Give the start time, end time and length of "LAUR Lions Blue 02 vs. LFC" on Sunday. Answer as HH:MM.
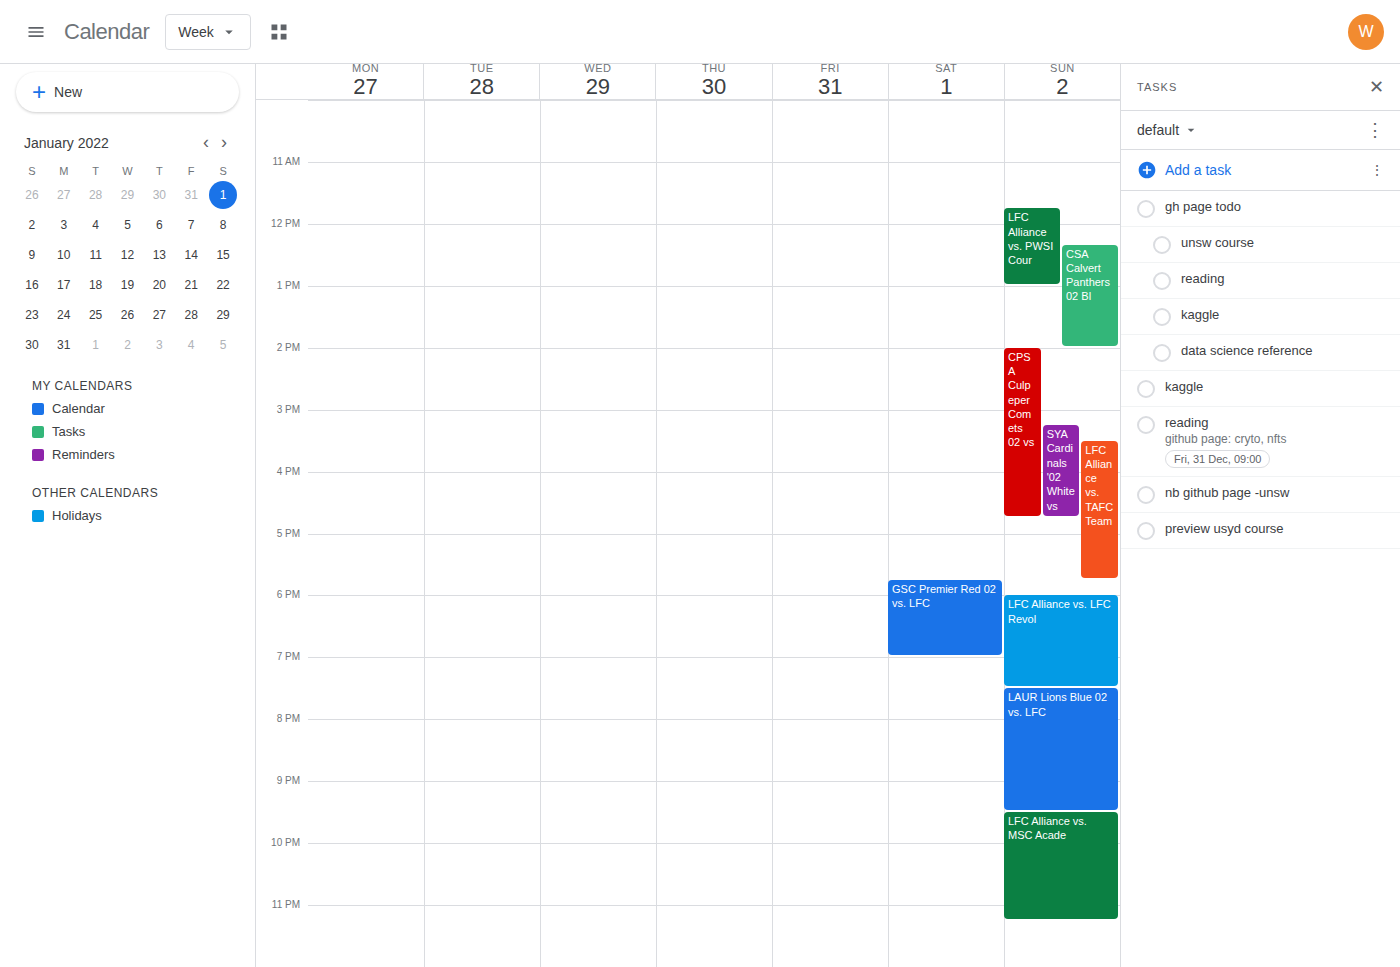
19:30 to 21:30, 2 hours